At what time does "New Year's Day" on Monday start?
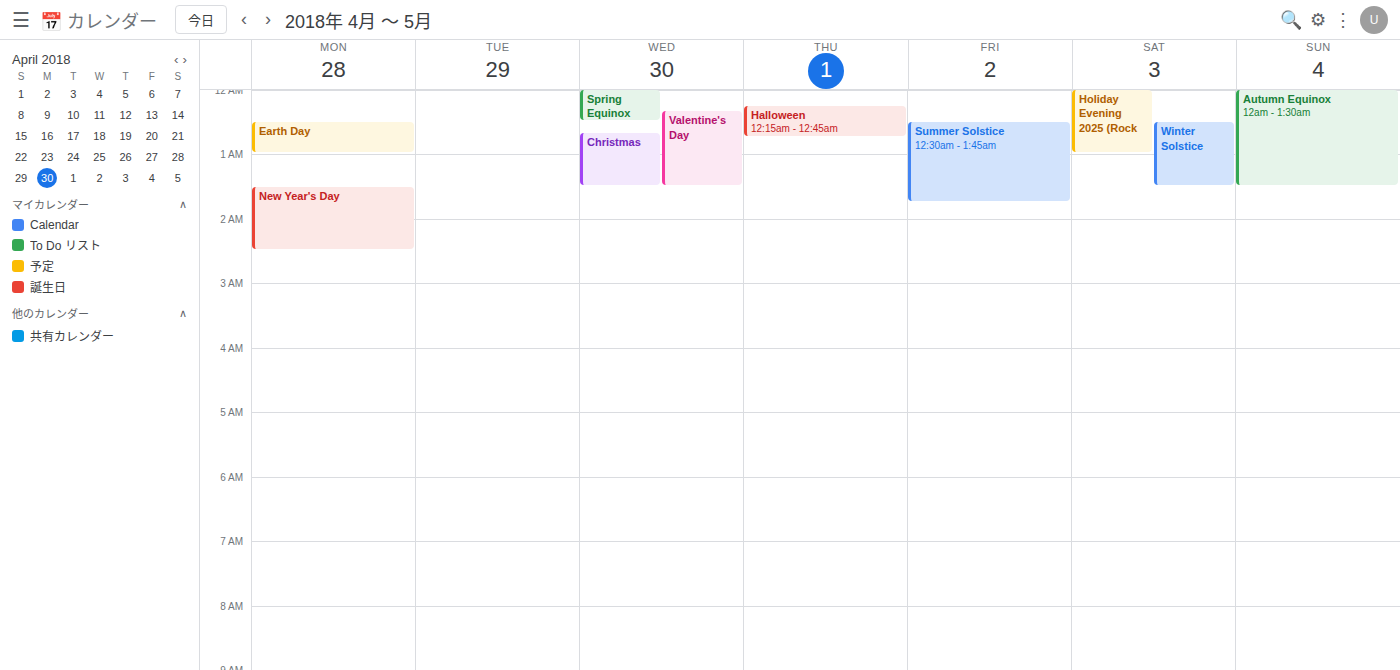
1:30 AM